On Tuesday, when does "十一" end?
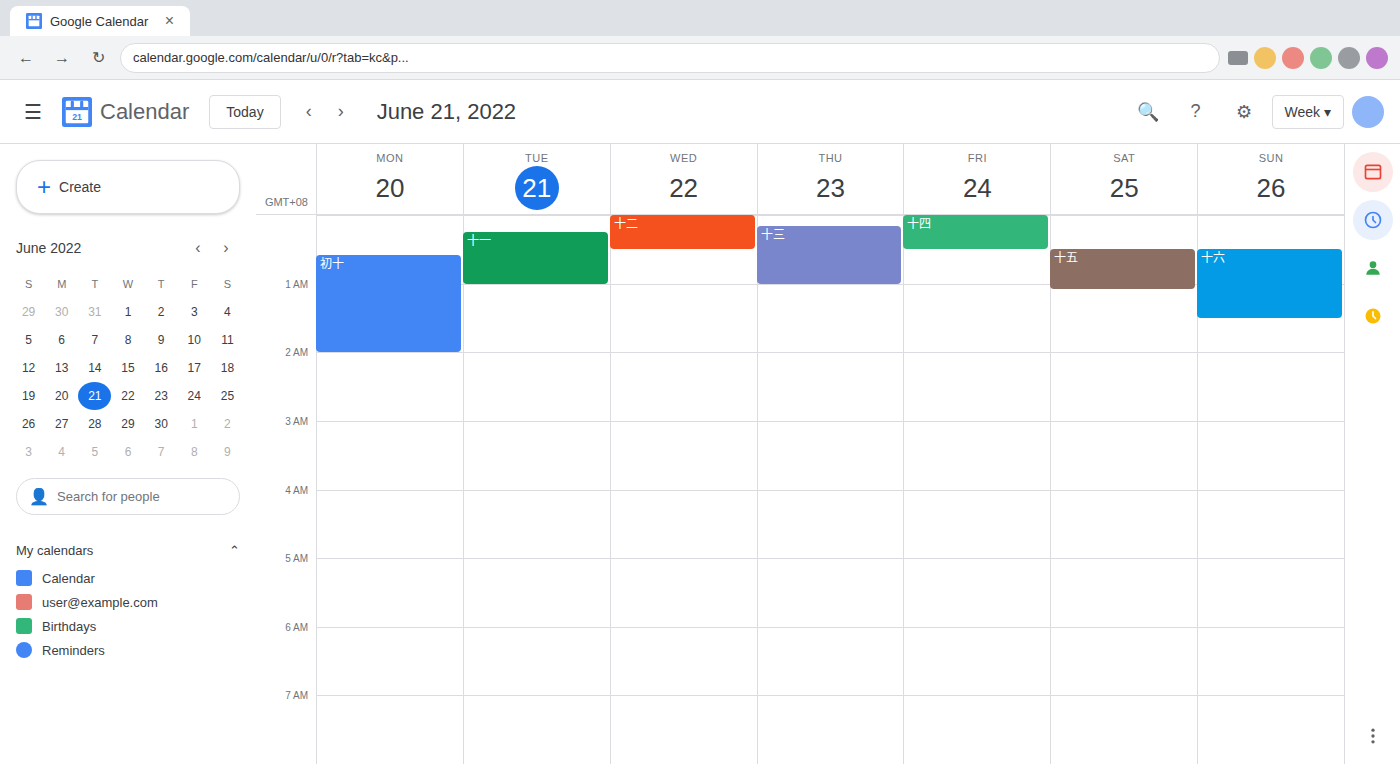
1:00 AM